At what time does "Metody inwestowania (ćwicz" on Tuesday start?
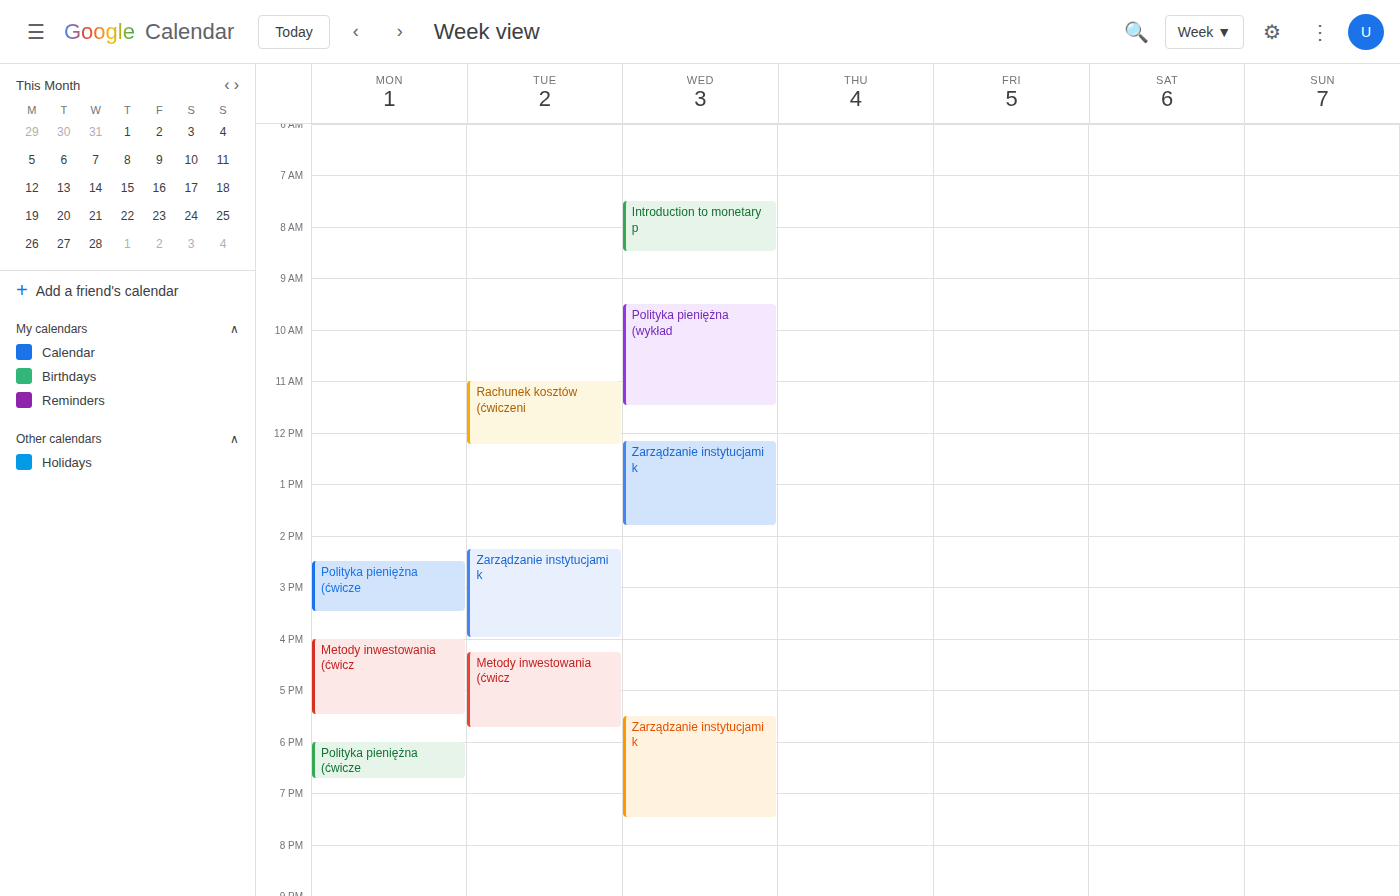
4:15 PM